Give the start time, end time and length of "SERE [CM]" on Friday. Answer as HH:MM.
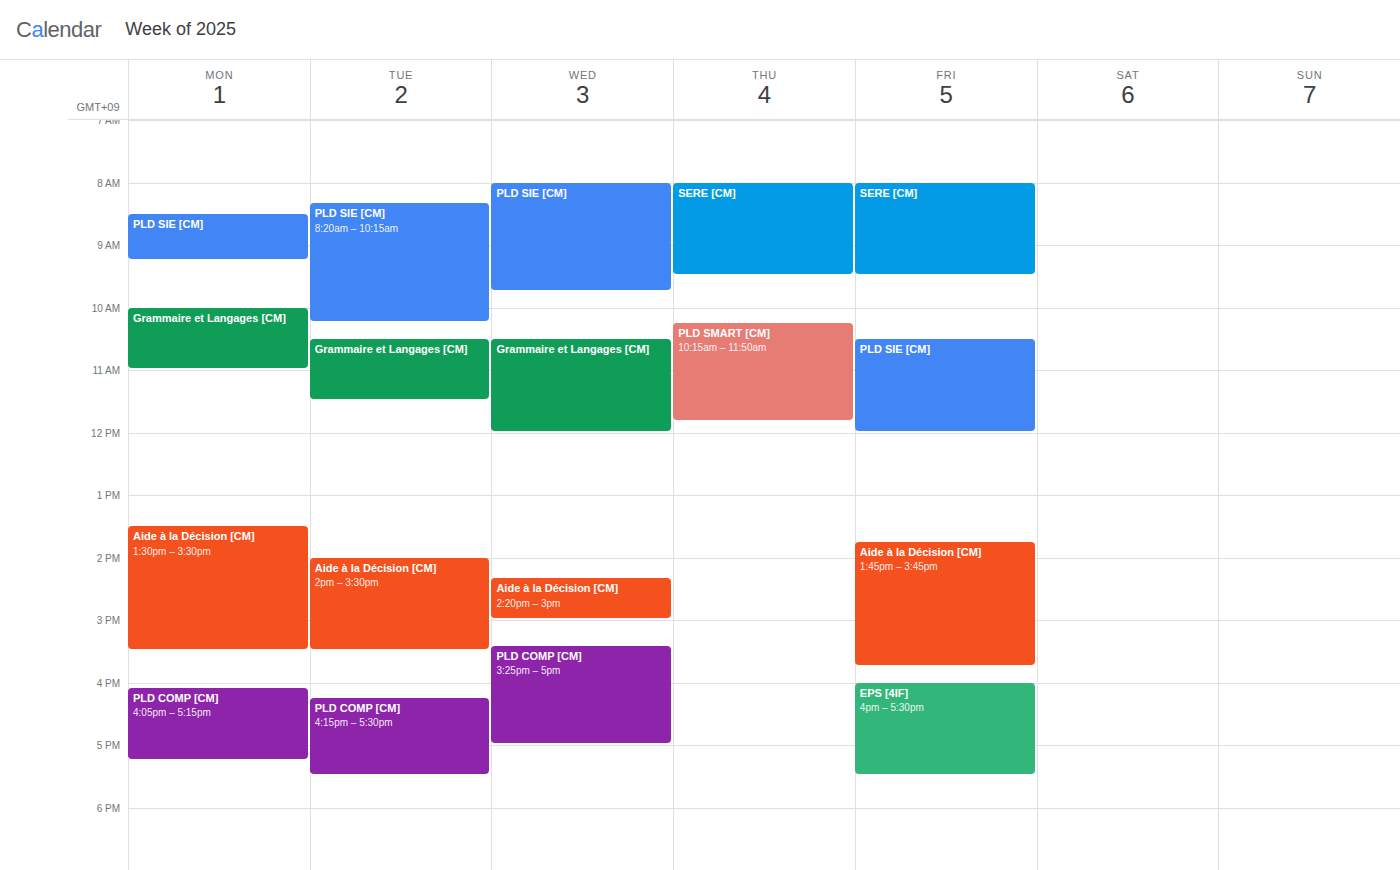
08:00 to 09:30, 1 hour 30 minutes